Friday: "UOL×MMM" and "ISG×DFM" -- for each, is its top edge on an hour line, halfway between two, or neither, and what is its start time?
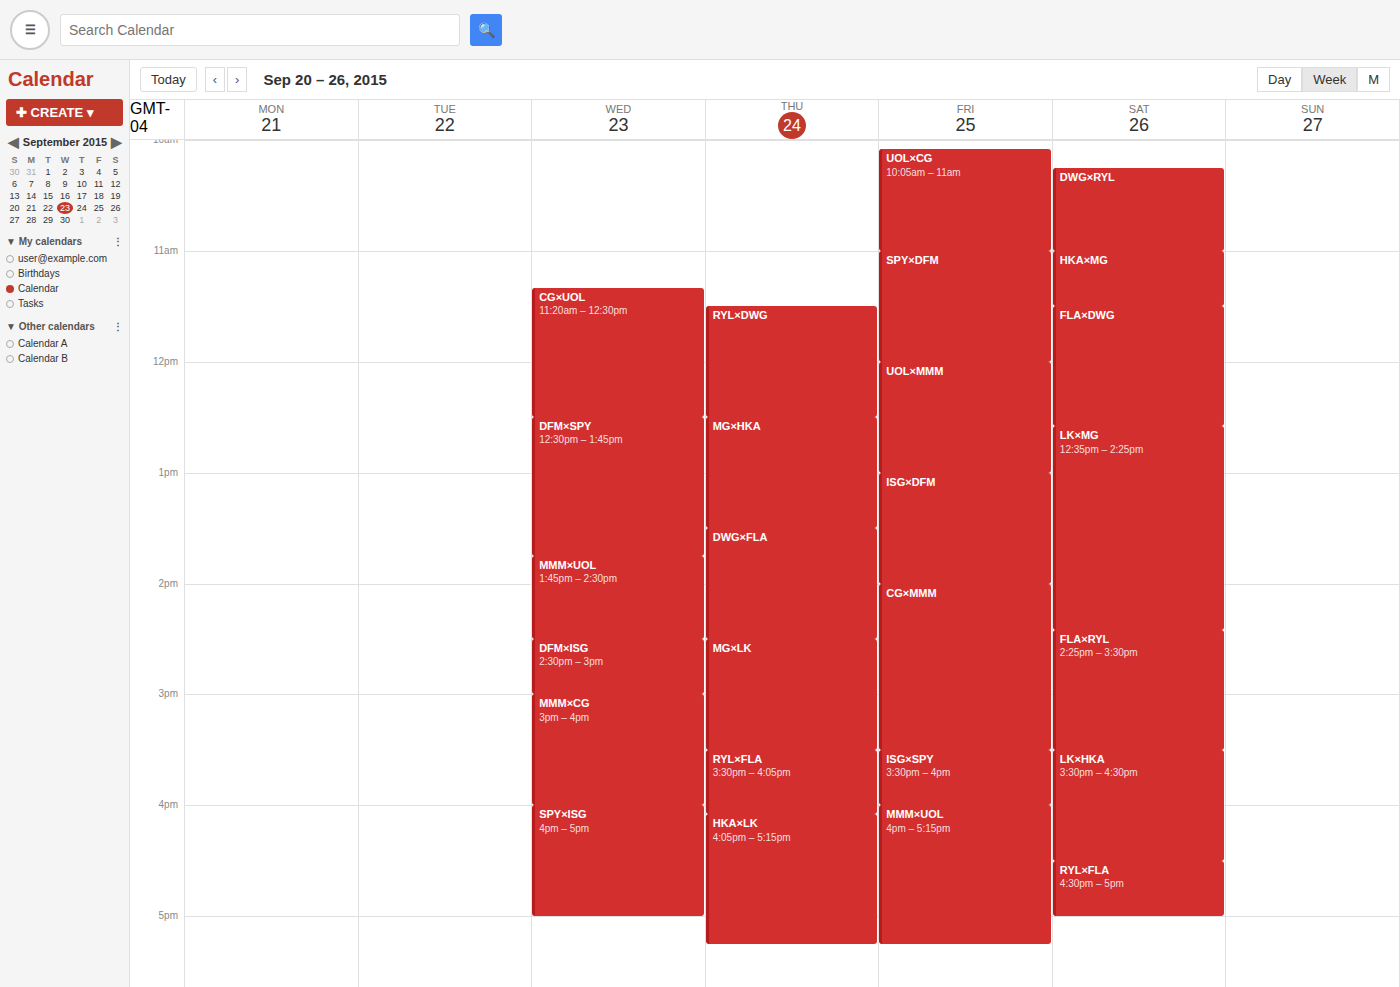
"UOL×MMM": 12:00 PM, exactly on the 12 PM line. "ISG×DFM": 1:00 PM, exactly on the 1 PM line.